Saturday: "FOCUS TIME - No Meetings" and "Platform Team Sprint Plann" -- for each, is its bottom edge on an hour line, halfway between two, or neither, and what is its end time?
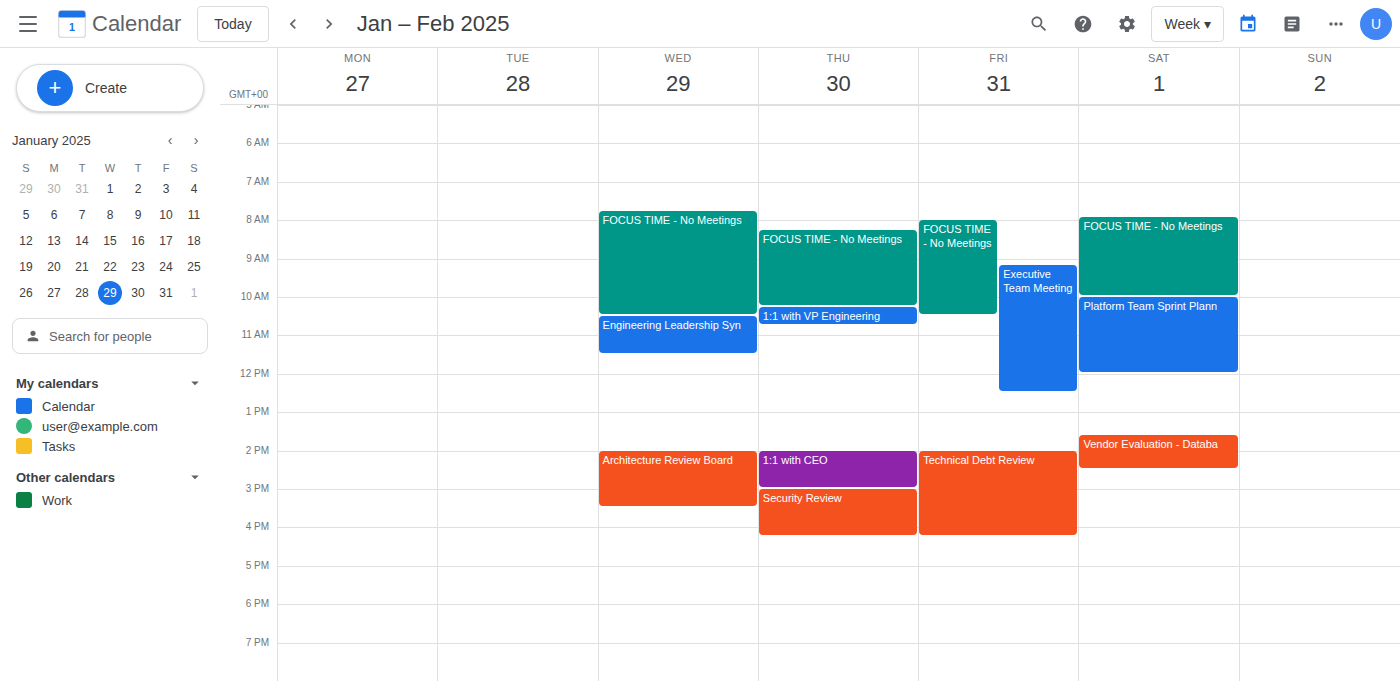
"FOCUS TIME - No Meetings": 10:00, exactly on the 10:00 line. "Platform Team Sprint Plann": 12:00, exactly on the 12:00 line.